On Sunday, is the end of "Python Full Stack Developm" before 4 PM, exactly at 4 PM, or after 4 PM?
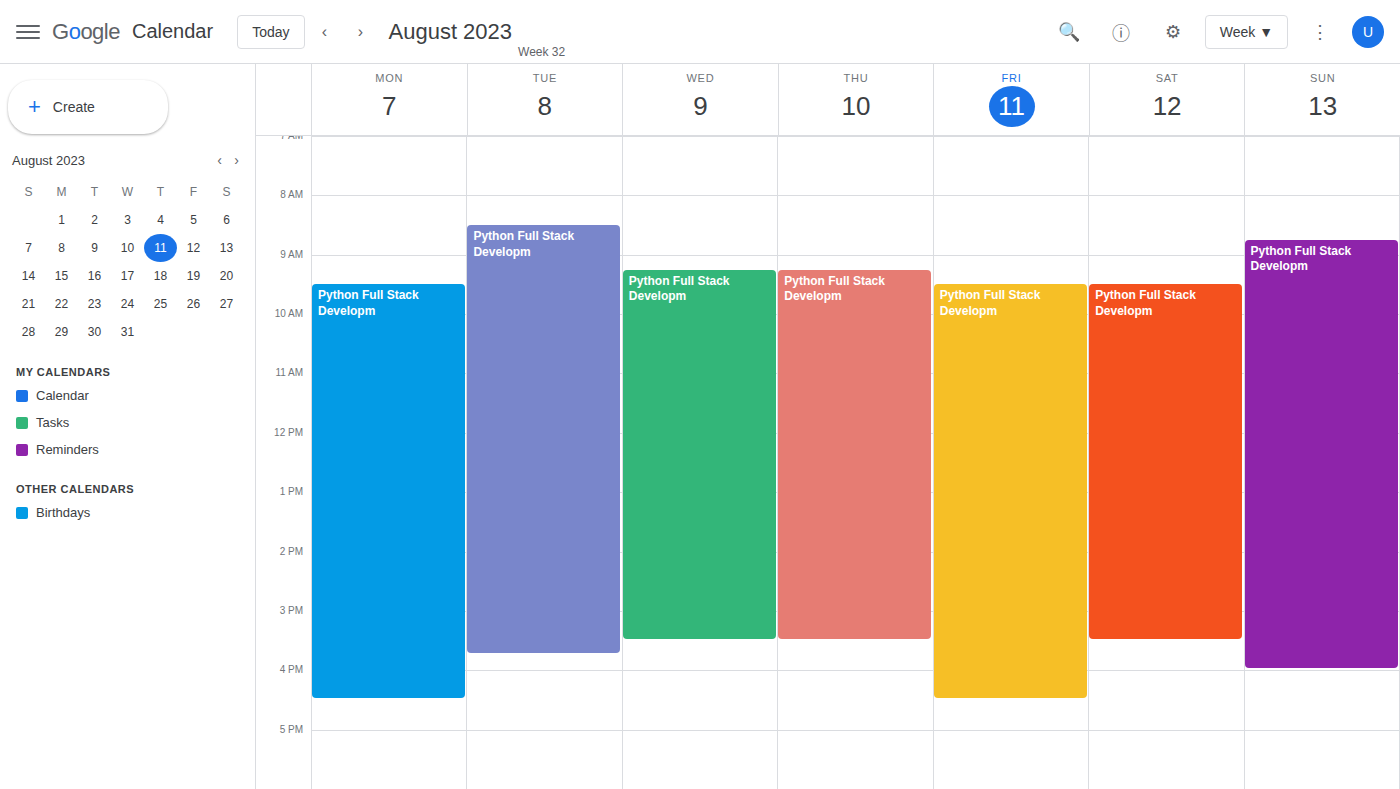
4:00 PM -- exactly at 4 PM, on the 4 PM line.